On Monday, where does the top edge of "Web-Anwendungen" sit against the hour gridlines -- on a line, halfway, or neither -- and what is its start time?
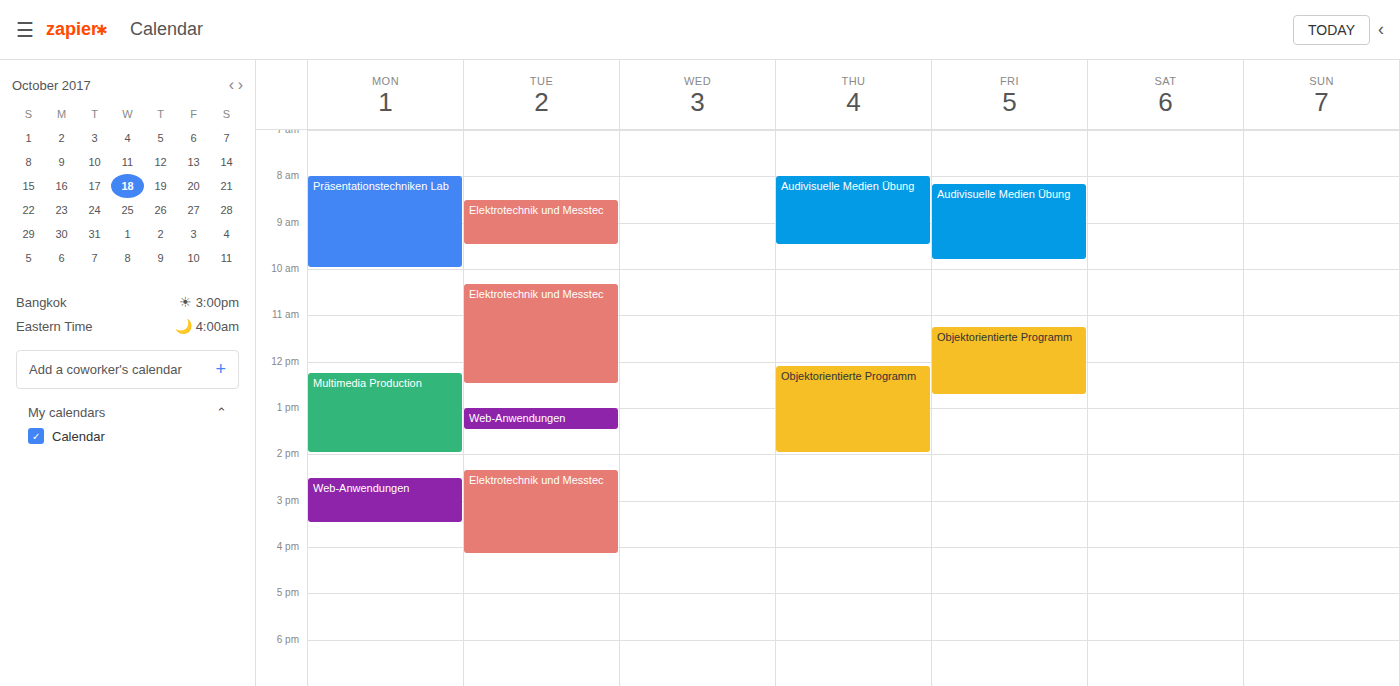
14:30 -- halfway between the 14:00 and 15:00 lines.